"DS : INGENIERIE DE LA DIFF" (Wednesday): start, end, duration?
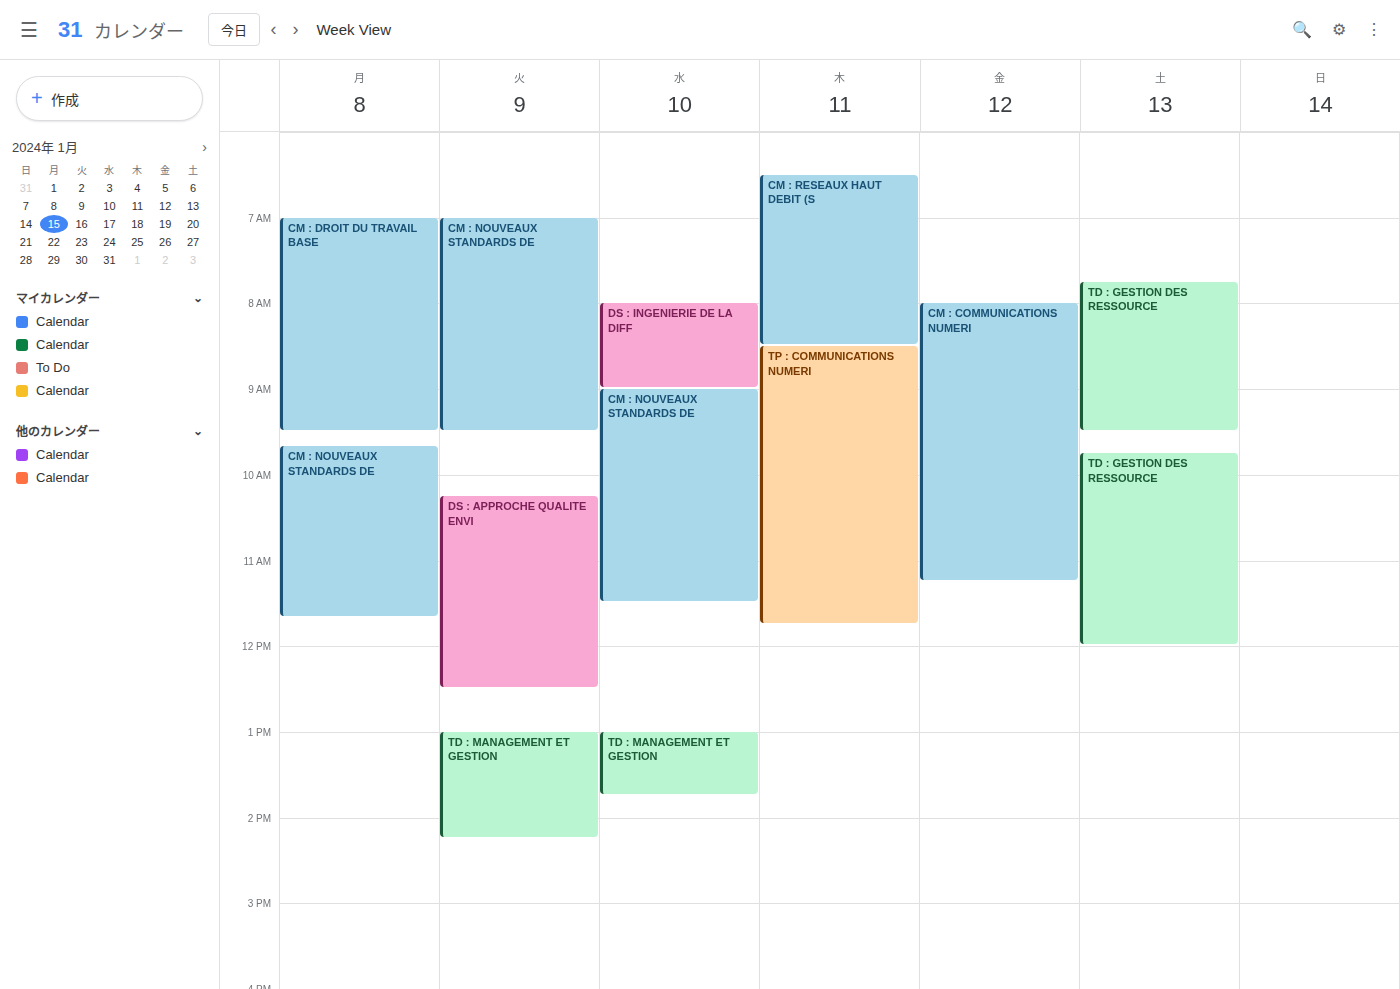
8:00 AM to 9:00 AM, 1 hour